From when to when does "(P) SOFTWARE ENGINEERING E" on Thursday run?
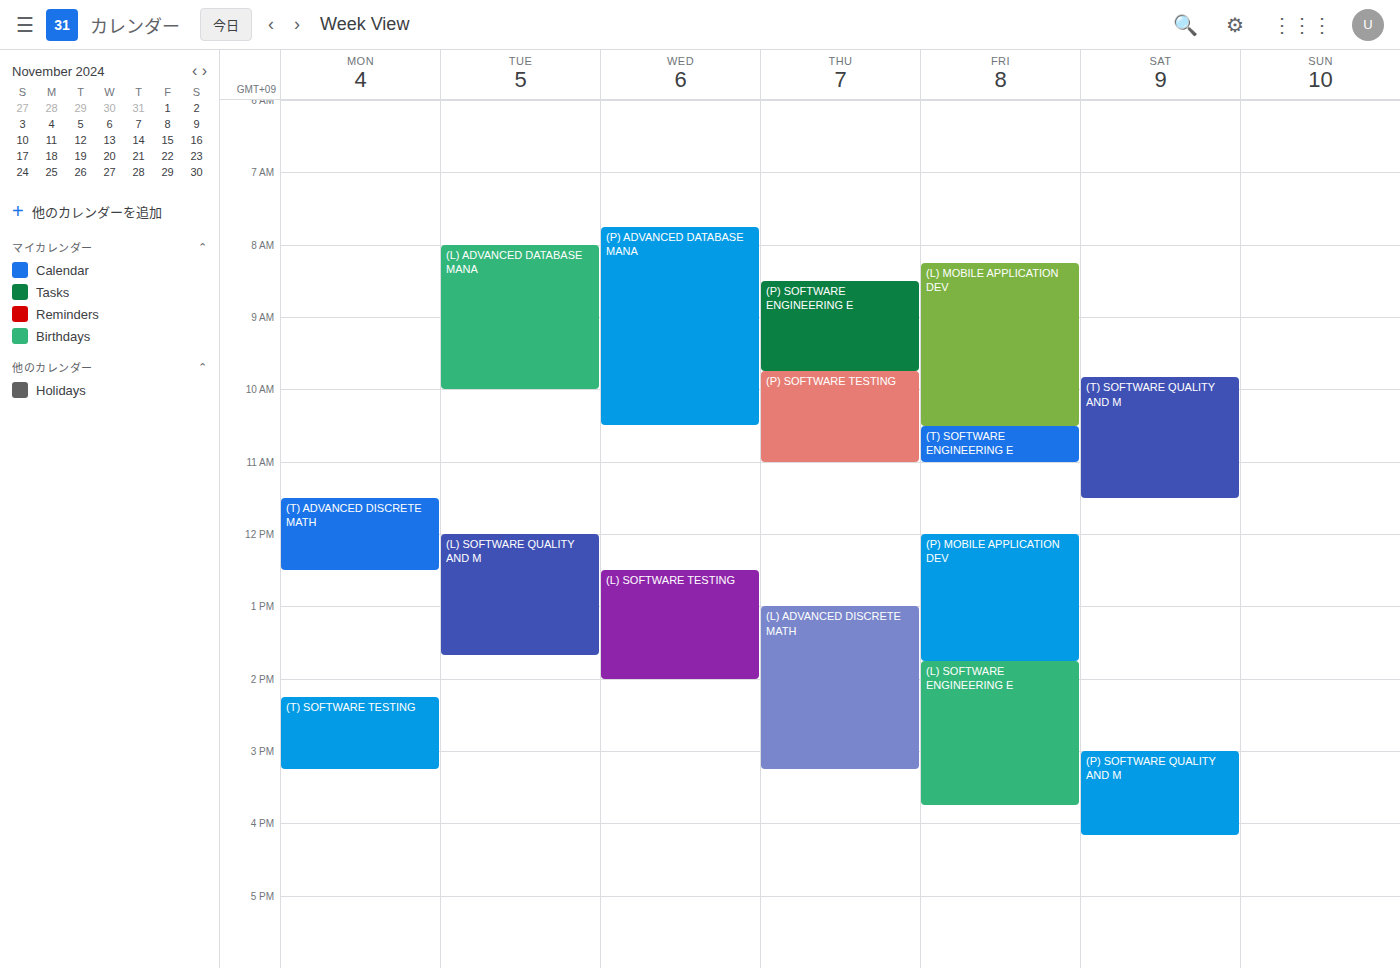
8:30 AM to 9:45 AM